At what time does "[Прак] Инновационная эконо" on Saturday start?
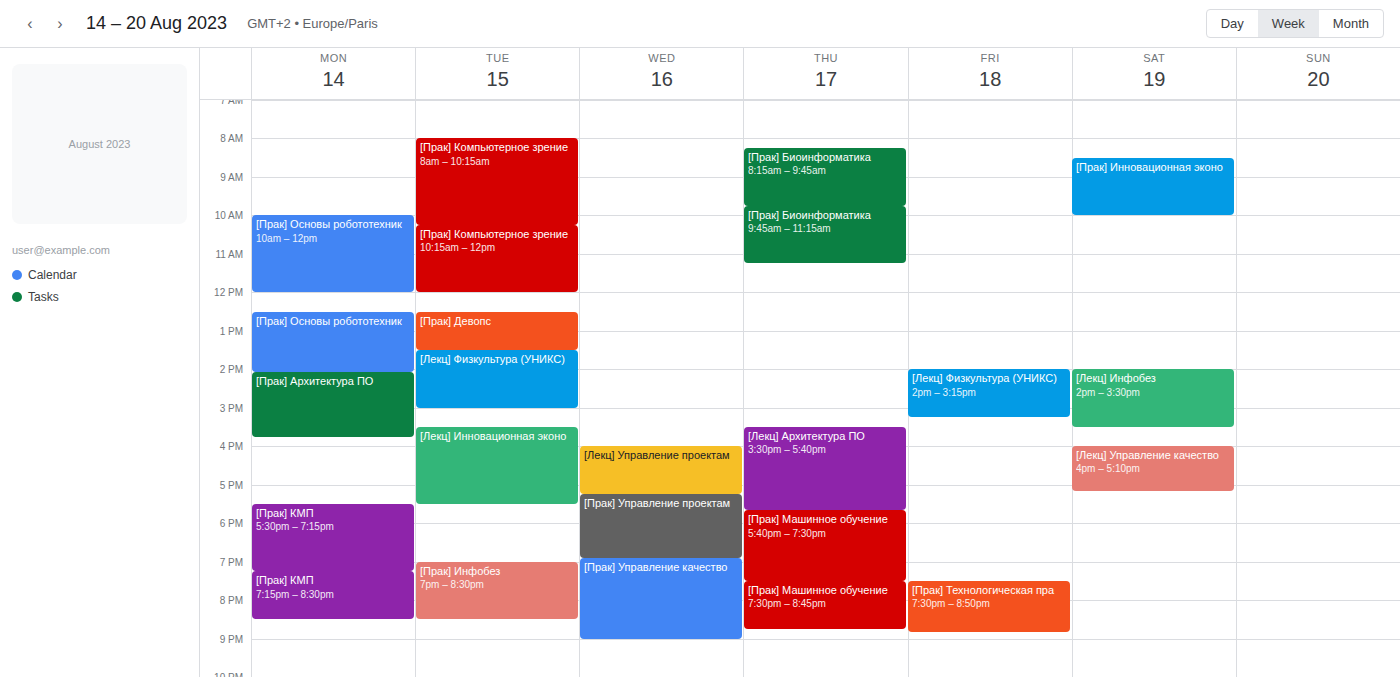
8:30 AM